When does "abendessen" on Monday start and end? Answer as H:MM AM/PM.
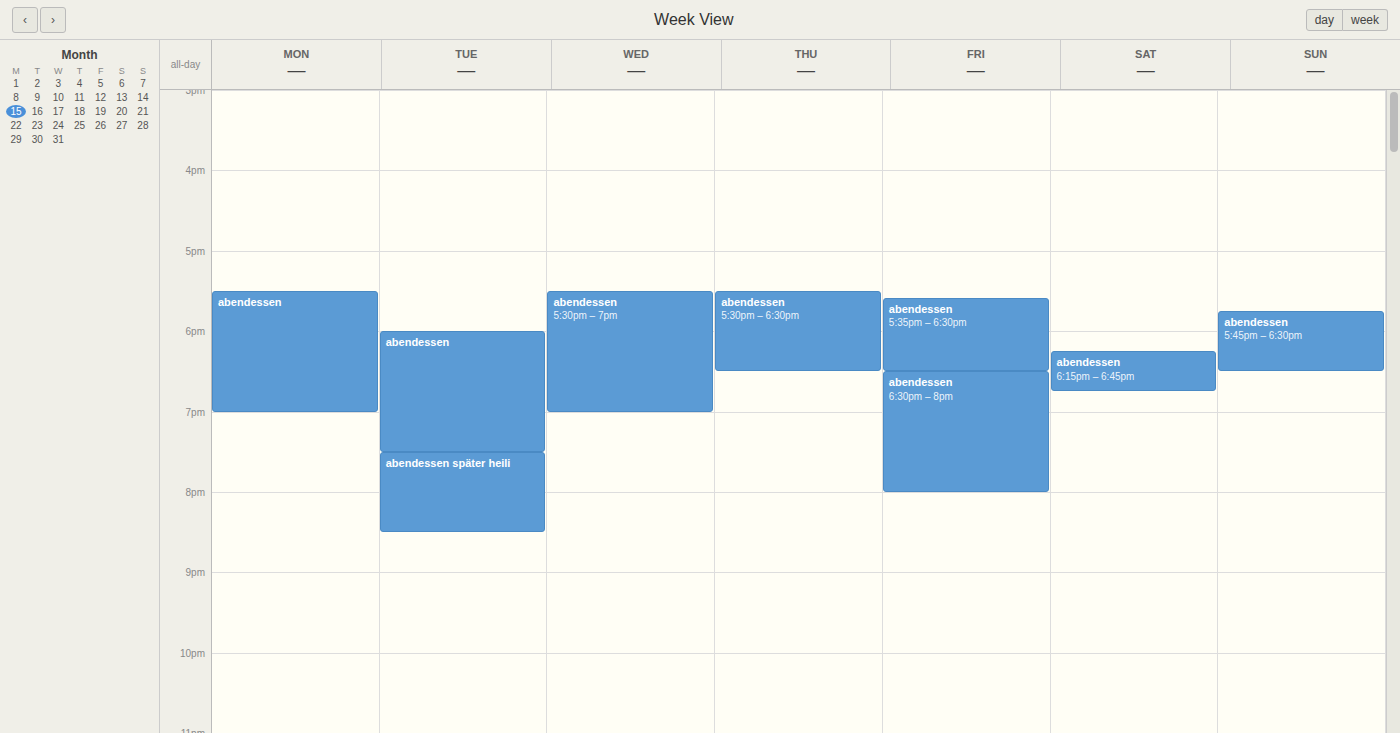
5:30 PM to 7:00 PM